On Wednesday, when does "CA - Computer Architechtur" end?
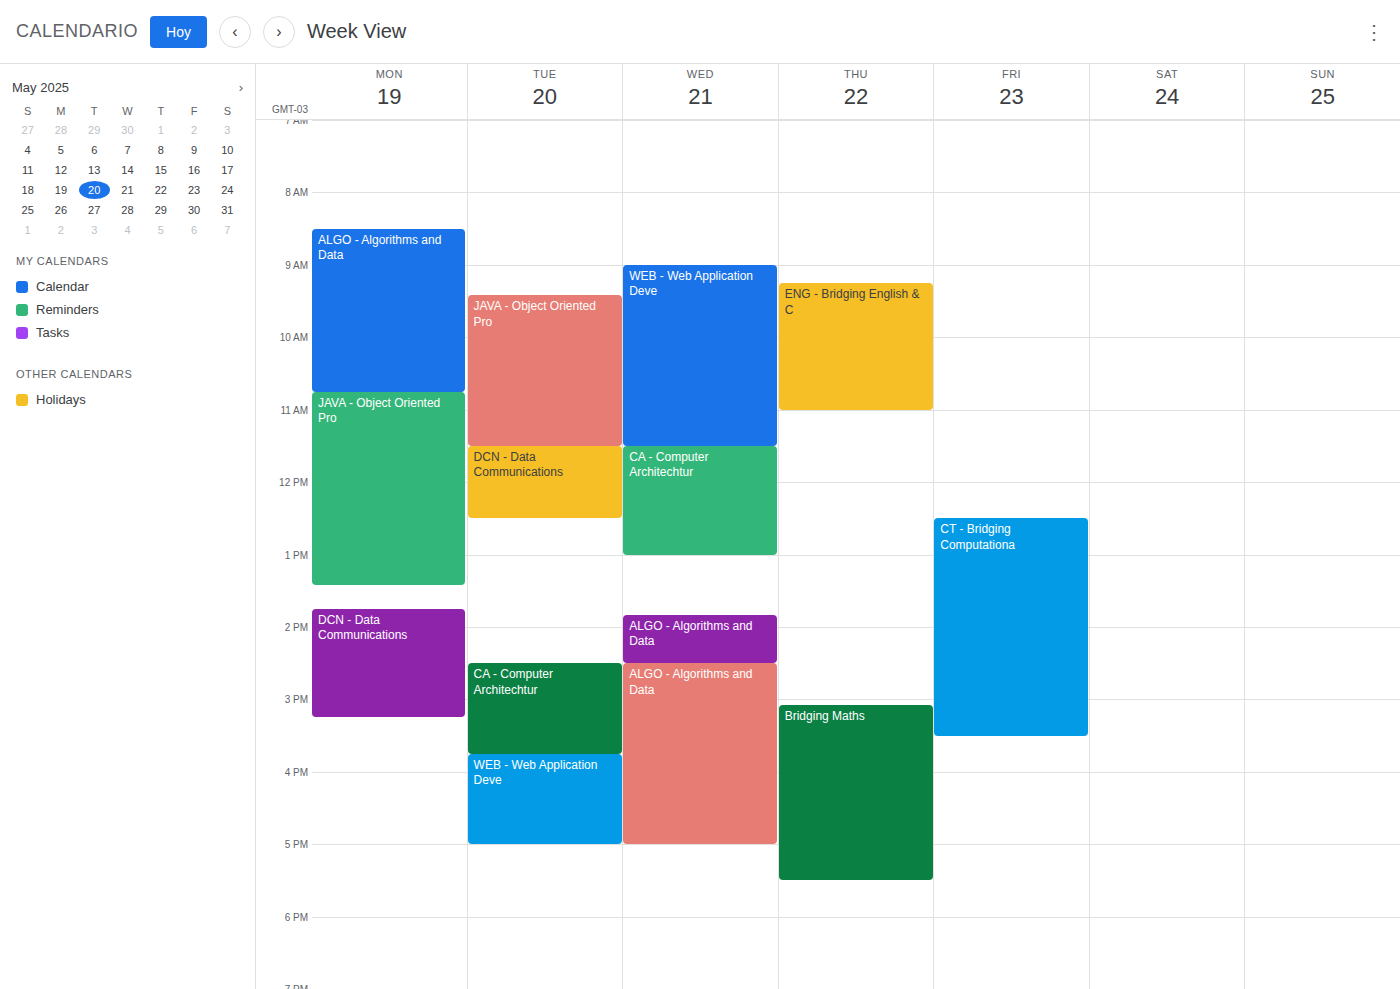
1:00 PM